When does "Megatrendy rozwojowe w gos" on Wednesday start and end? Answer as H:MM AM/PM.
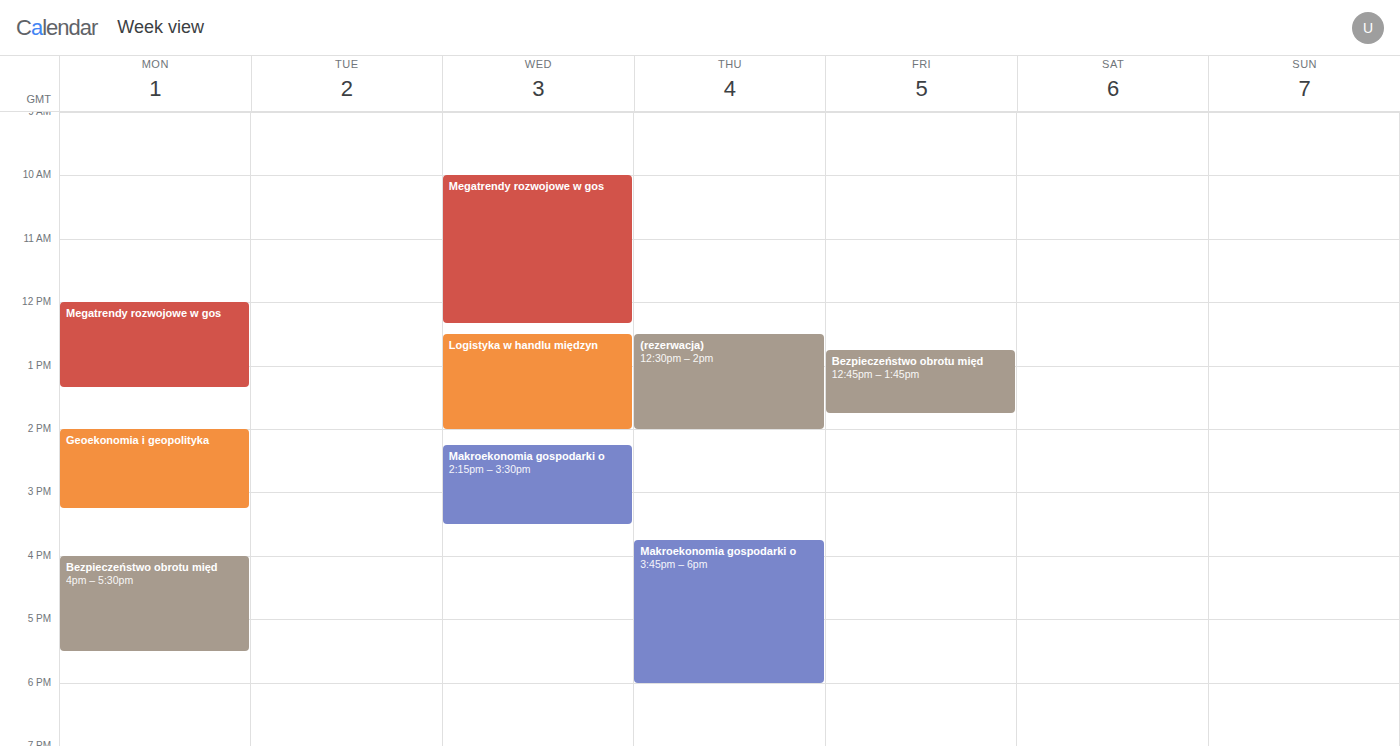
10:00 AM to 12:20 PM